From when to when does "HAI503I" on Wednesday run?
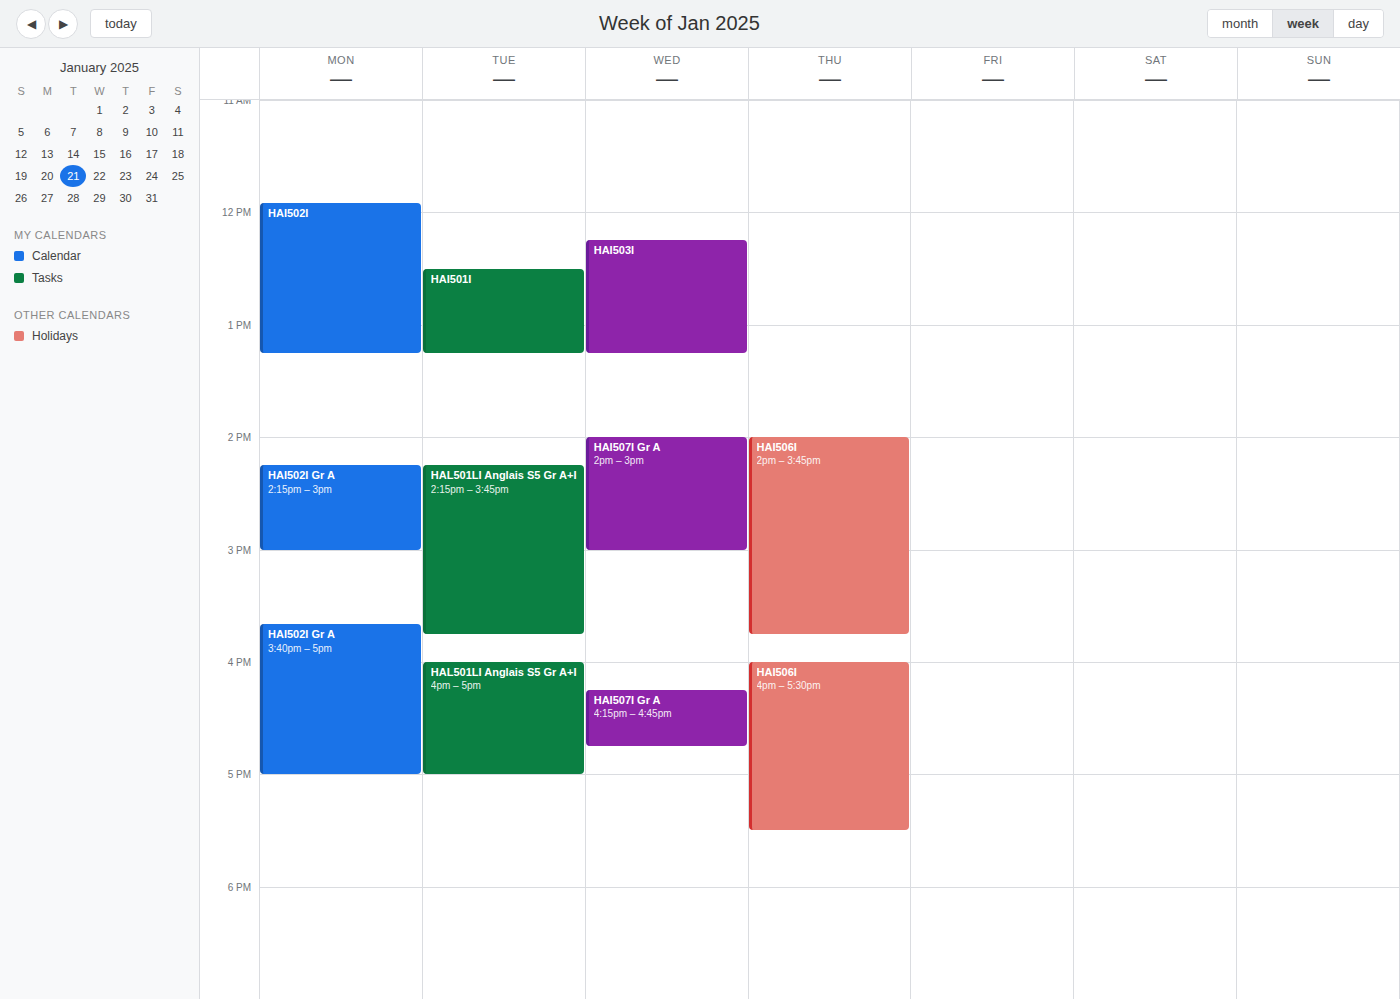
12:15 PM to 1:15 PM